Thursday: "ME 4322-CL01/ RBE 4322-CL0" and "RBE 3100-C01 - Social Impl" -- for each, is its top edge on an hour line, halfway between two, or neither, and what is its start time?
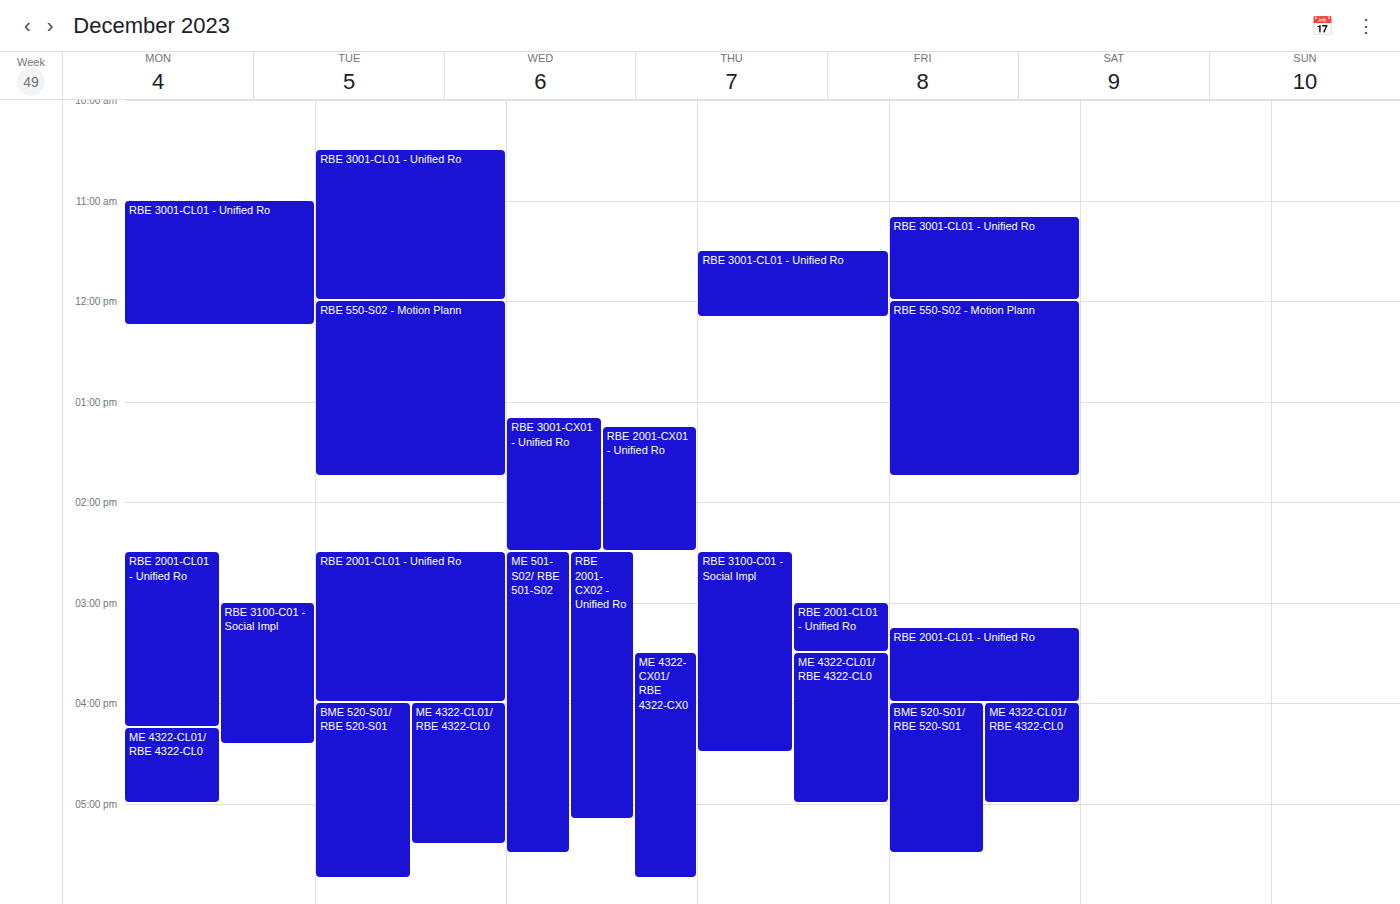
"ME 4322-CL01/ RBE 4322-CL0": 3:30 PM, halfway between the 3 PM and 4 PM lines. "RBE 3100-C01 - Social Impl": 2:30 PM, halfway between the 2 PM and 3 PM lines.